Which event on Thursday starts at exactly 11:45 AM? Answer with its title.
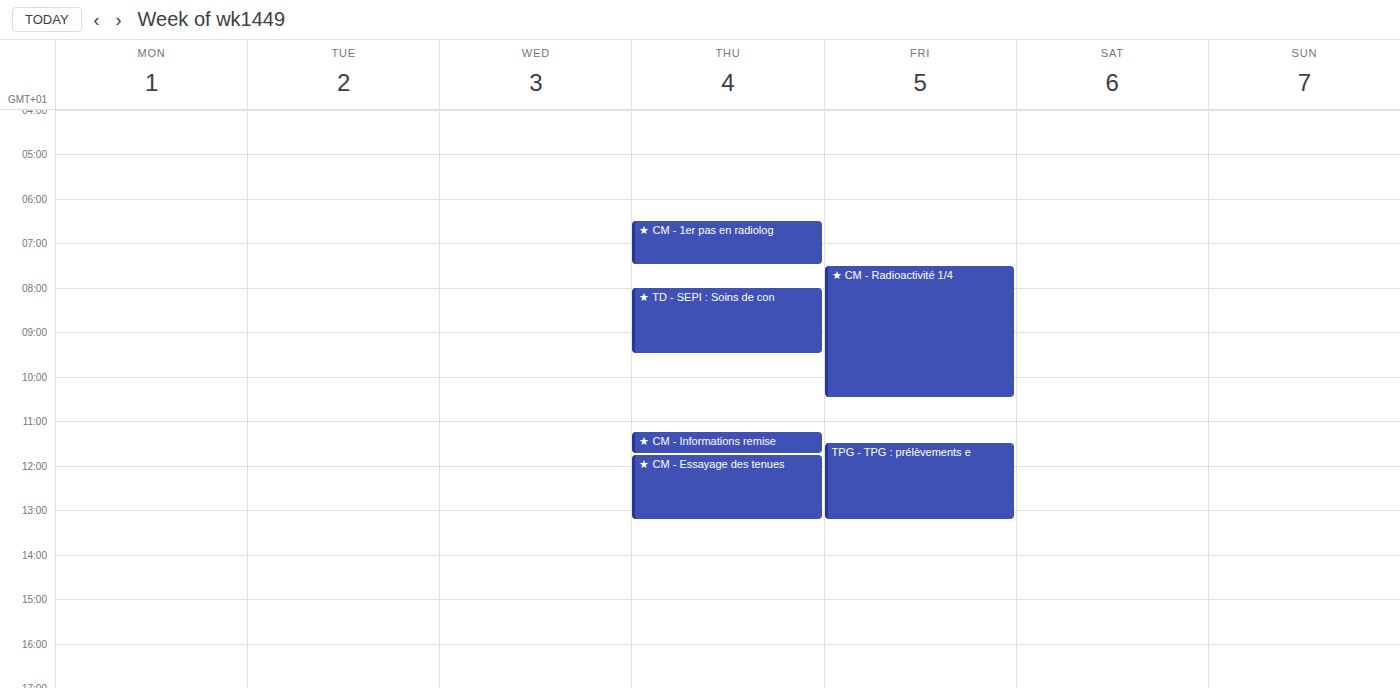
"★ CM - Essayage des tenues"